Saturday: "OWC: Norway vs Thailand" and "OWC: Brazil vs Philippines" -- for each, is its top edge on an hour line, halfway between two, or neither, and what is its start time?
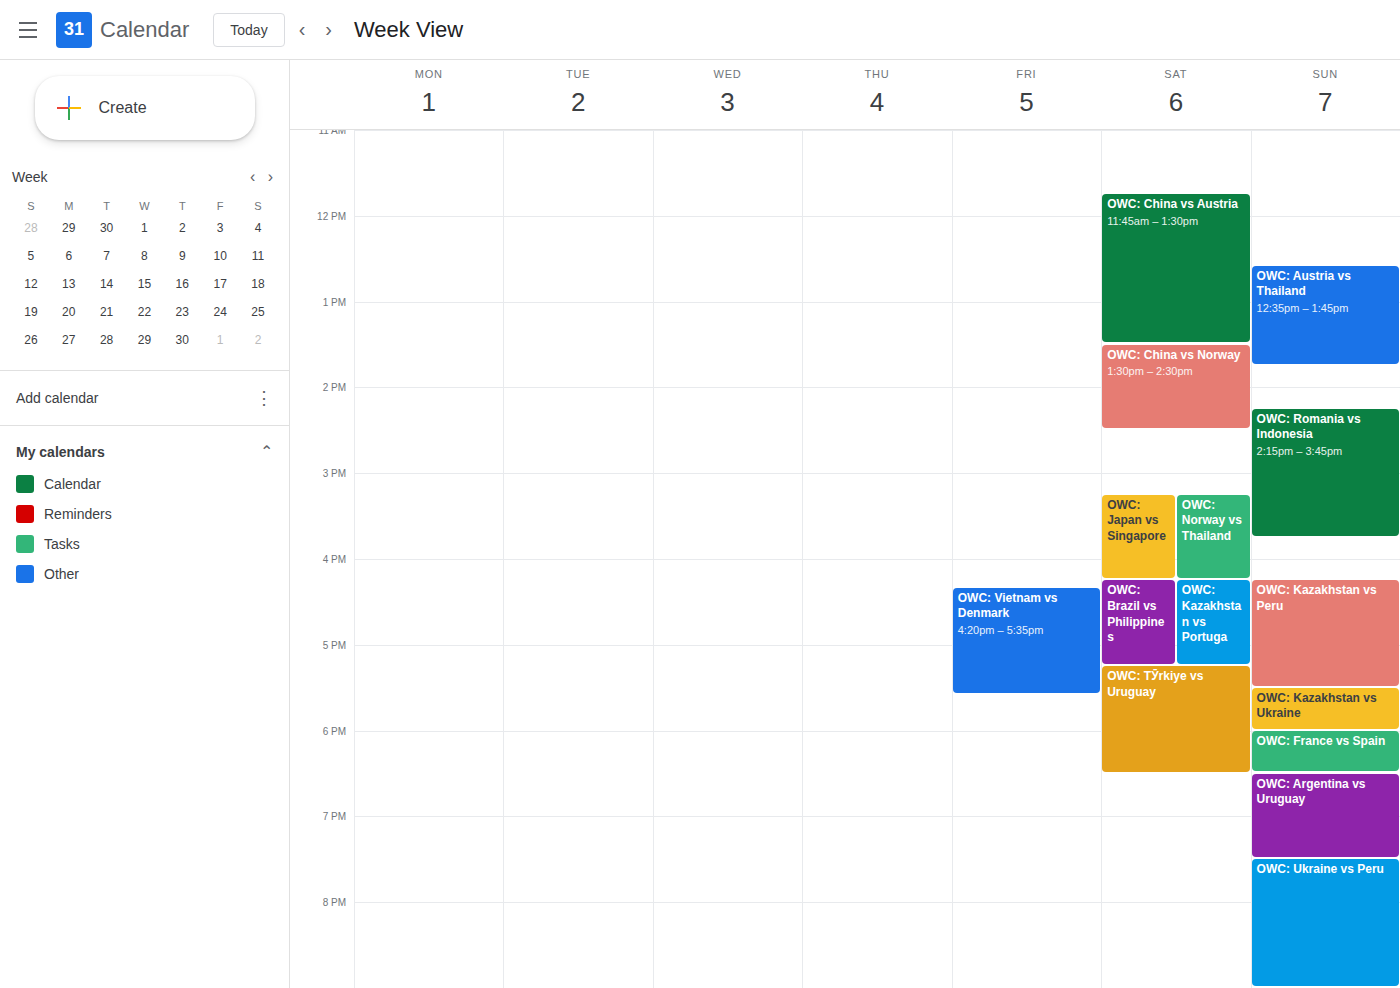
"OWC: Norway vs Thailand": 3:15 PM, neither: a quarter of the way from the 3 PM line to the 4 PM line. "OWC: Brazil vs Philippines": 4:15 PM, neither: a quarter of the way from the 4 PM line to the 5 PM line.